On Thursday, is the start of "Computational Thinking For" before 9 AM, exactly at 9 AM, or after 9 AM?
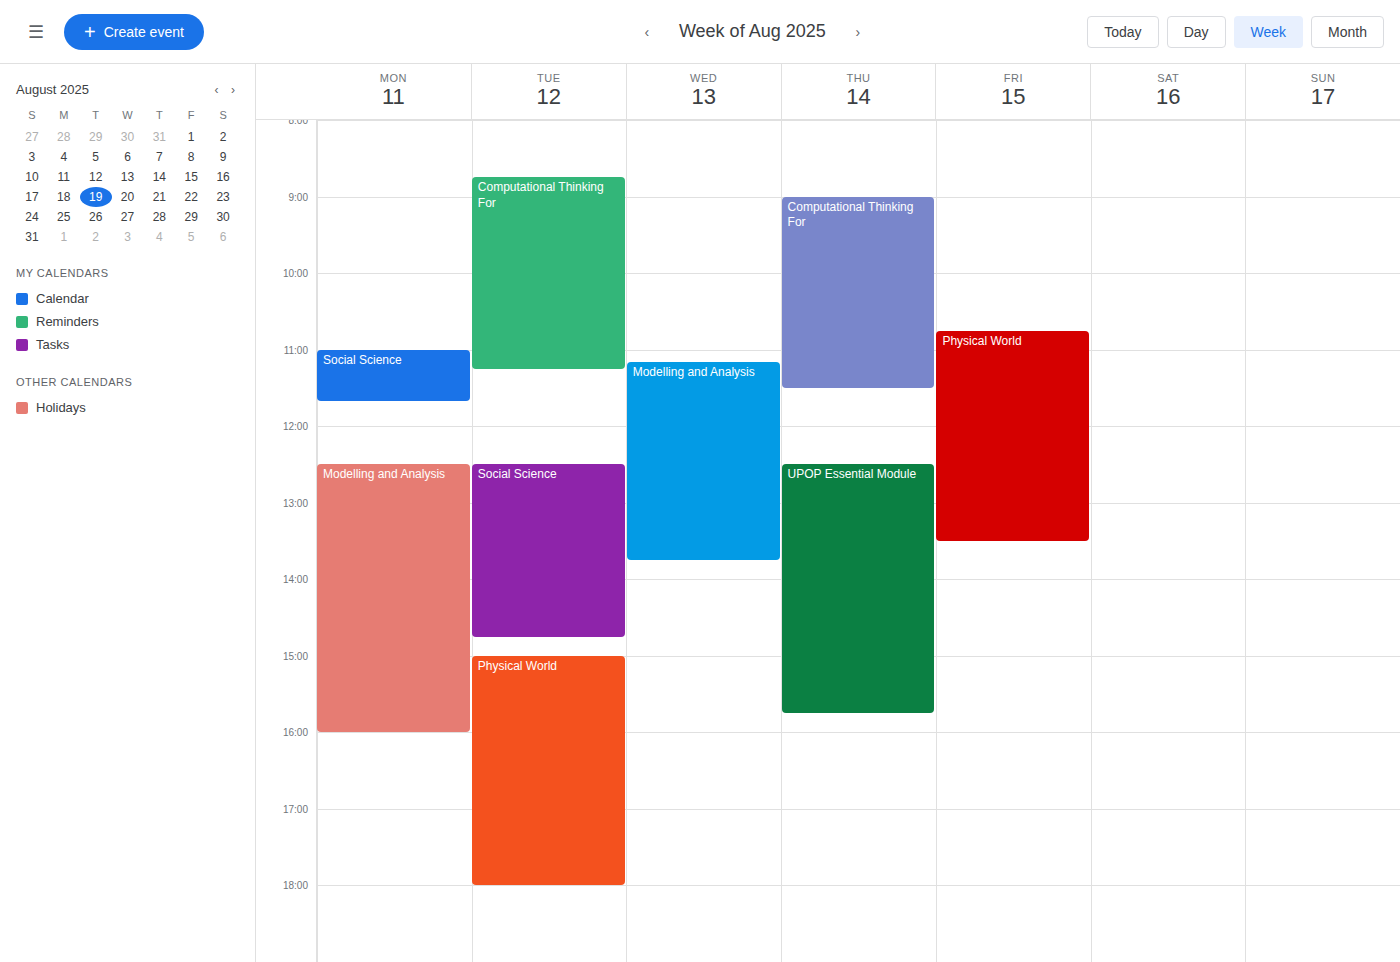
9:00 AM -- exactly at 9 AM, on the 9 AM line.